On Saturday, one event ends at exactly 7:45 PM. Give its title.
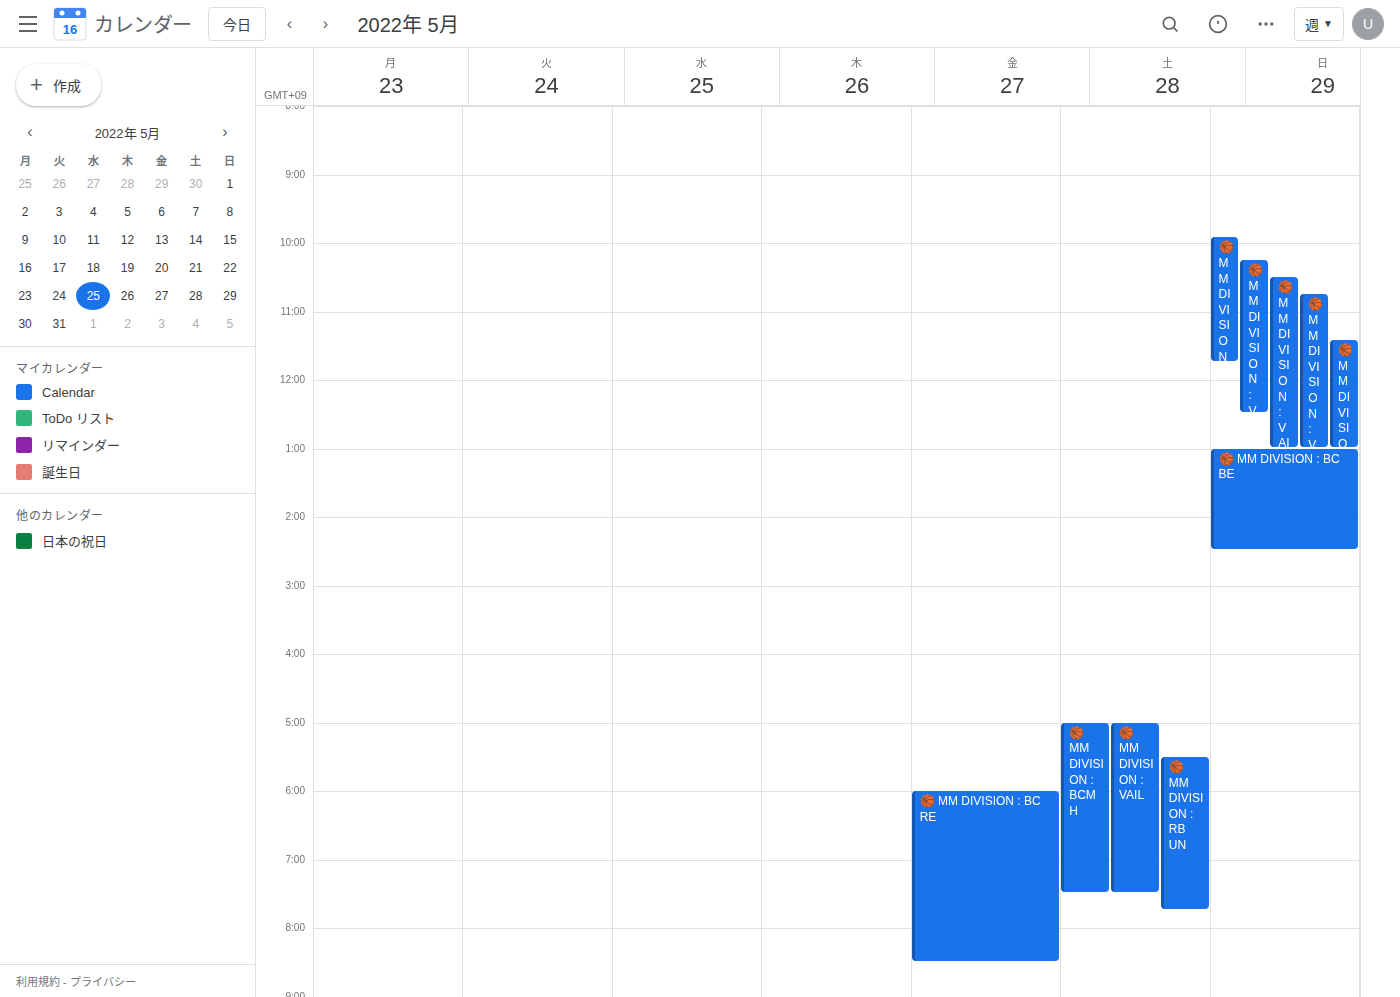
"🏀 MM DIVISION : RB UN"